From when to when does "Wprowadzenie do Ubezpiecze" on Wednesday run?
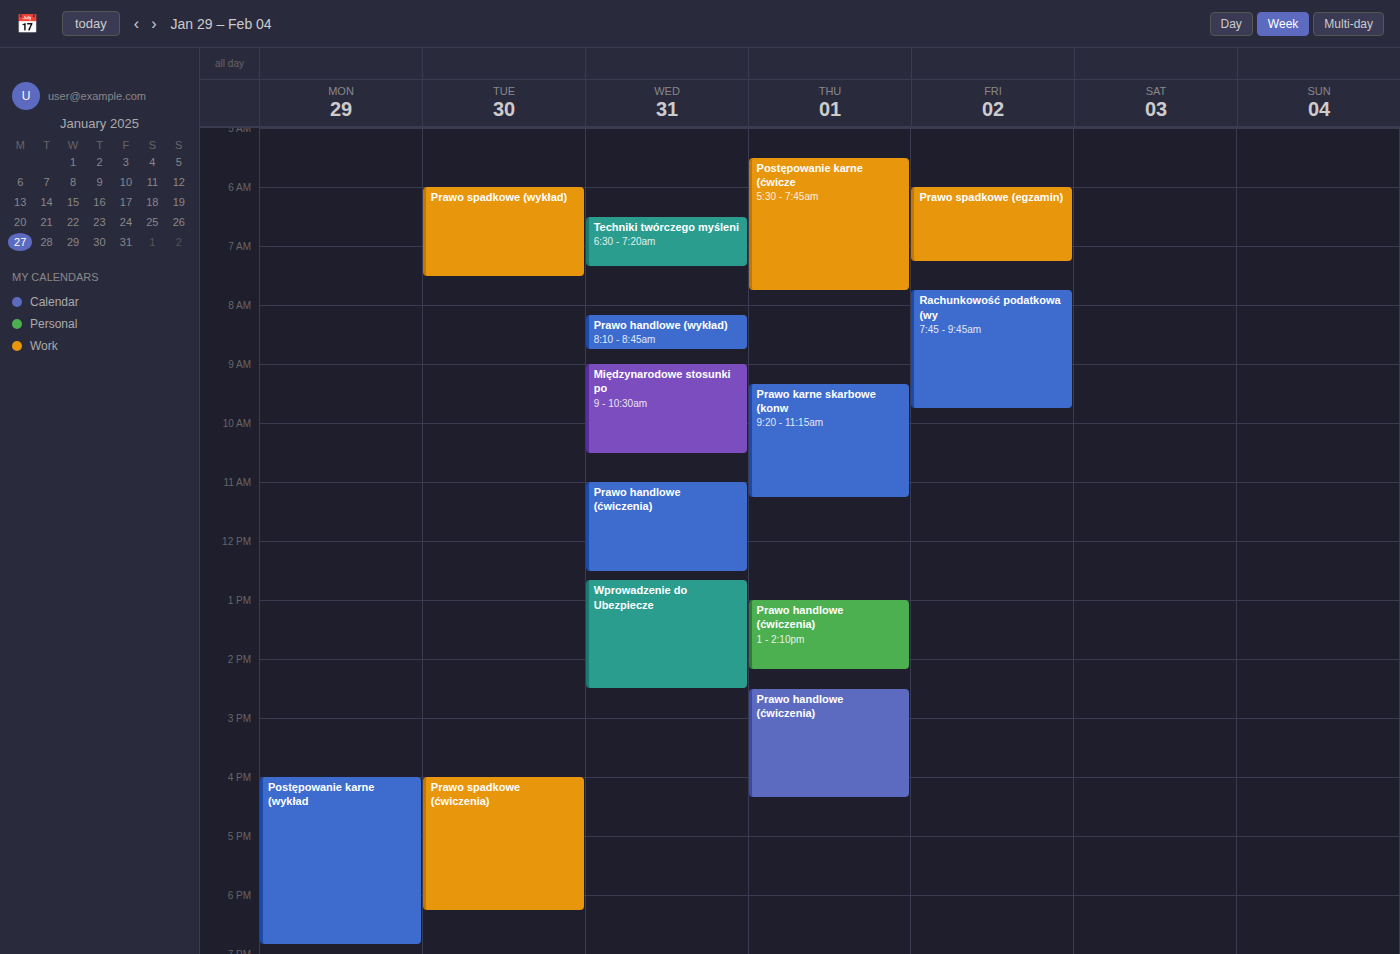
12:40 PM to 2:30 PM